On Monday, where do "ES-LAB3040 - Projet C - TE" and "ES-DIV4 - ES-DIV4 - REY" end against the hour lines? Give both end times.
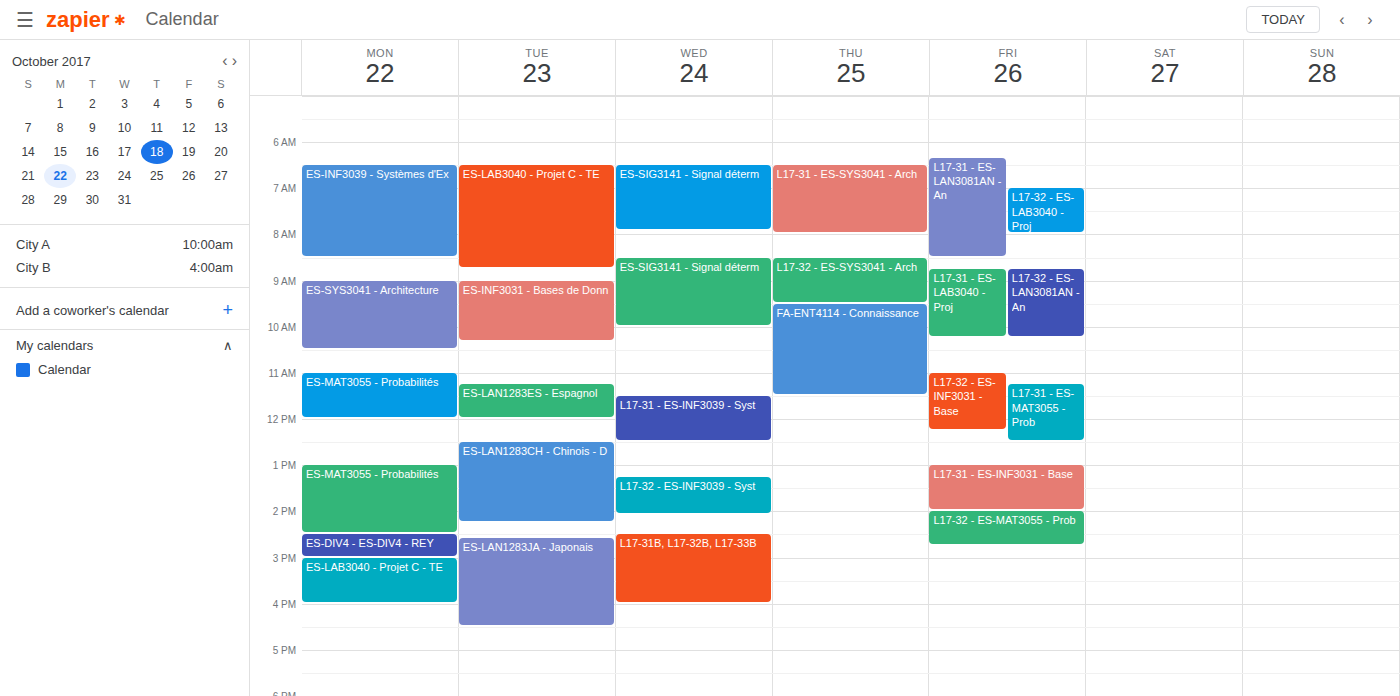
"ES-LAB3040 - Projet C - TE": 16:00, exactly on the 16:00 line. "ES-DIV4 - ES-DIV4 - REY": 15:00, exactly on the 15:00 line.